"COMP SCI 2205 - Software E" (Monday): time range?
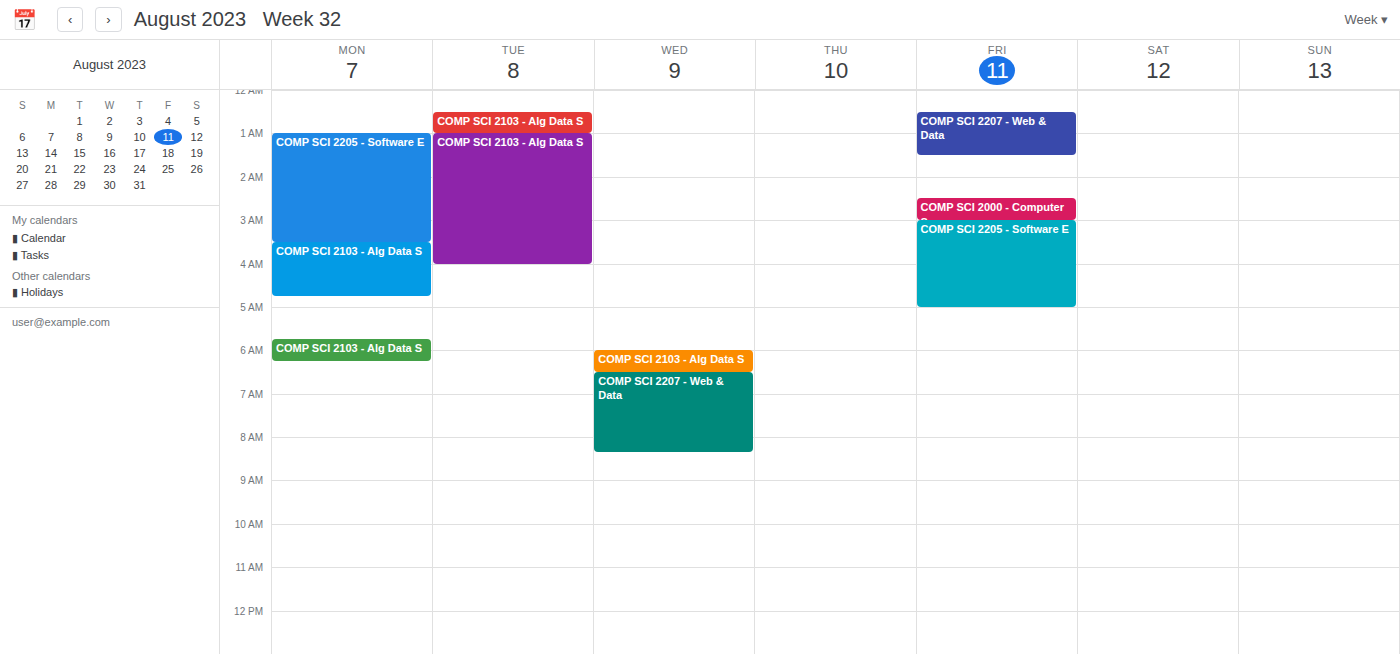
01:00 to 03:30